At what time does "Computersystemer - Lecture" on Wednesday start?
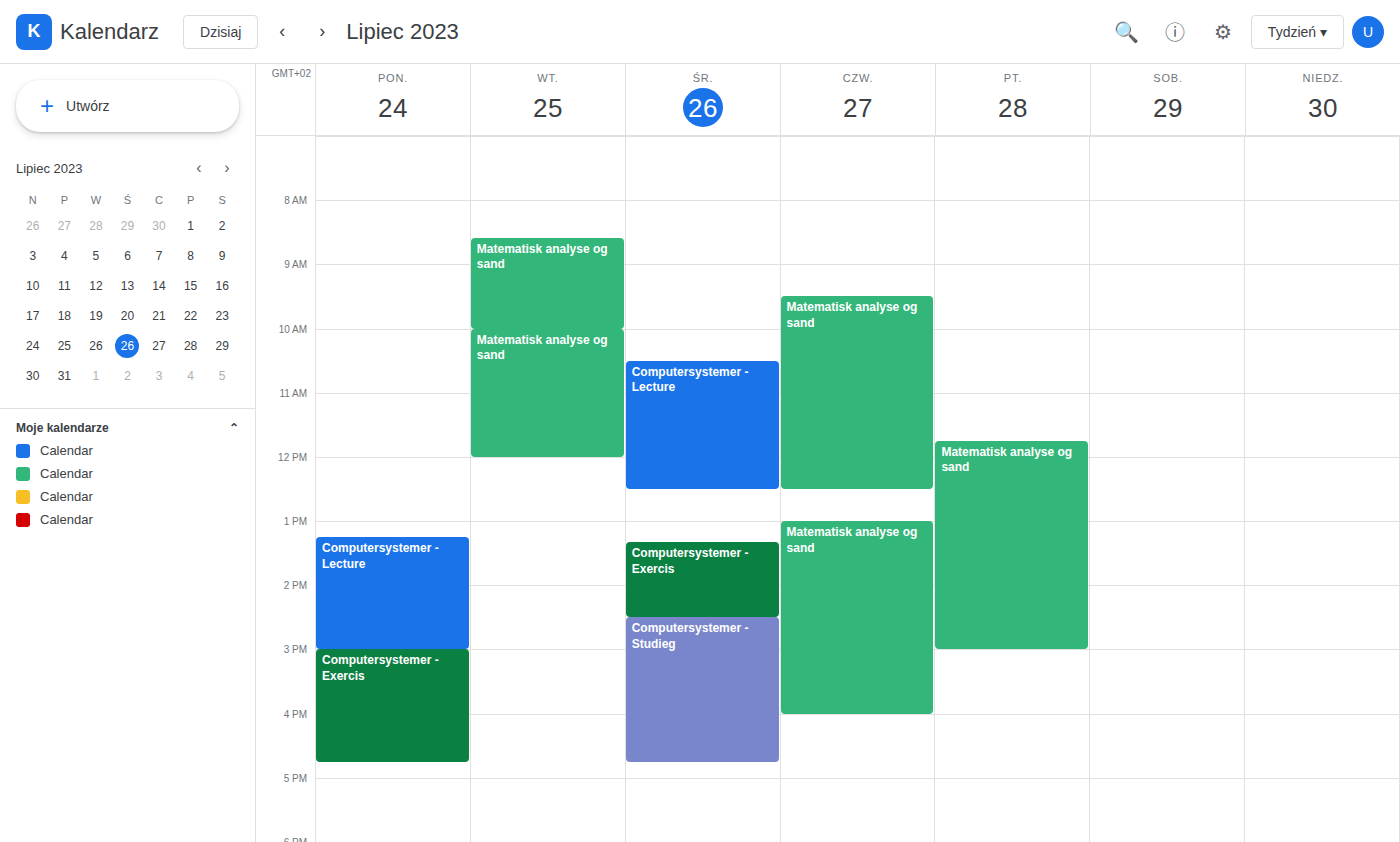
10:30 AM